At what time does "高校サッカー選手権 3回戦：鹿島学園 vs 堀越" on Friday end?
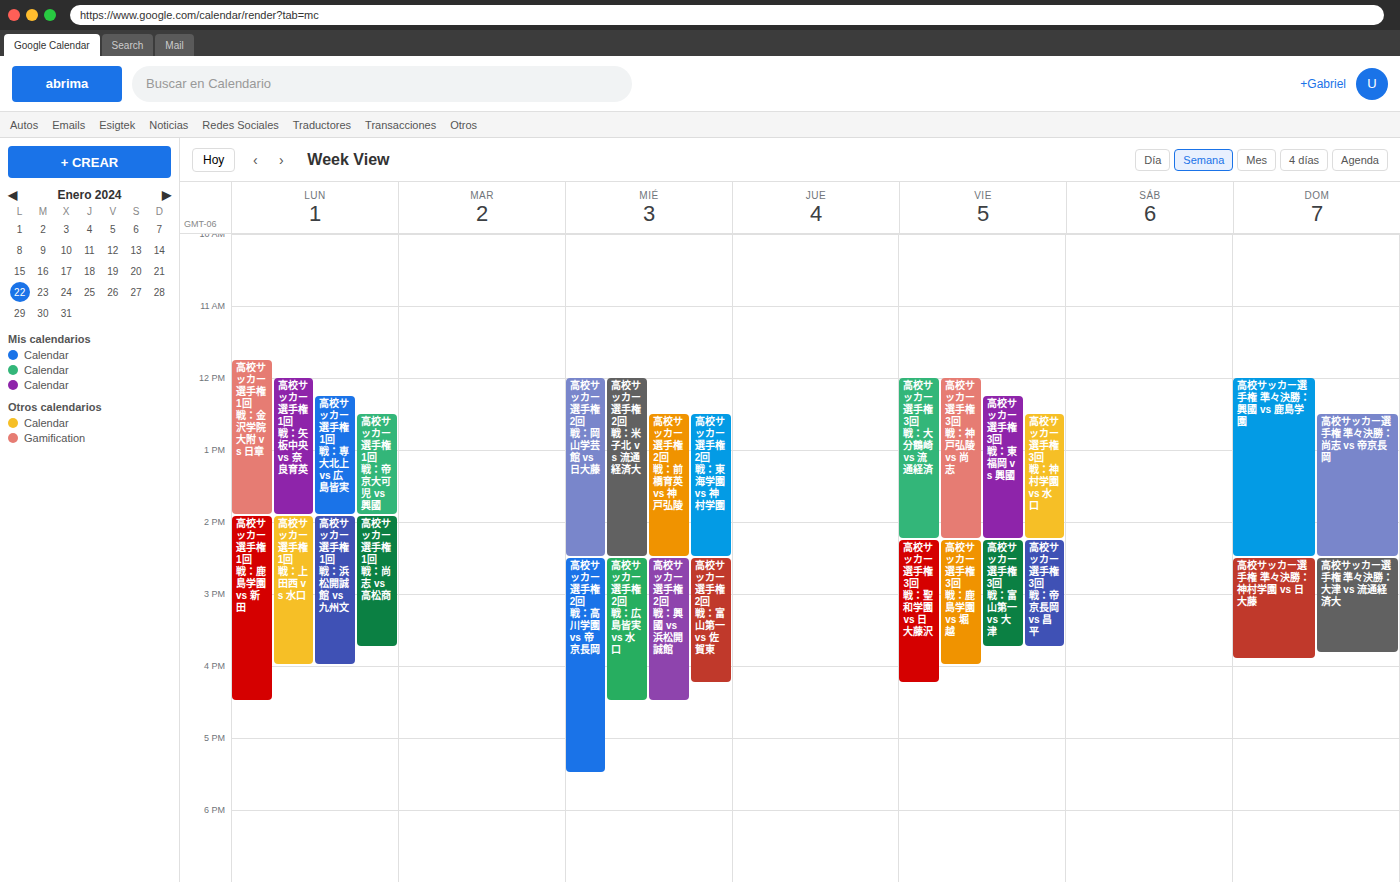
4:00 PM